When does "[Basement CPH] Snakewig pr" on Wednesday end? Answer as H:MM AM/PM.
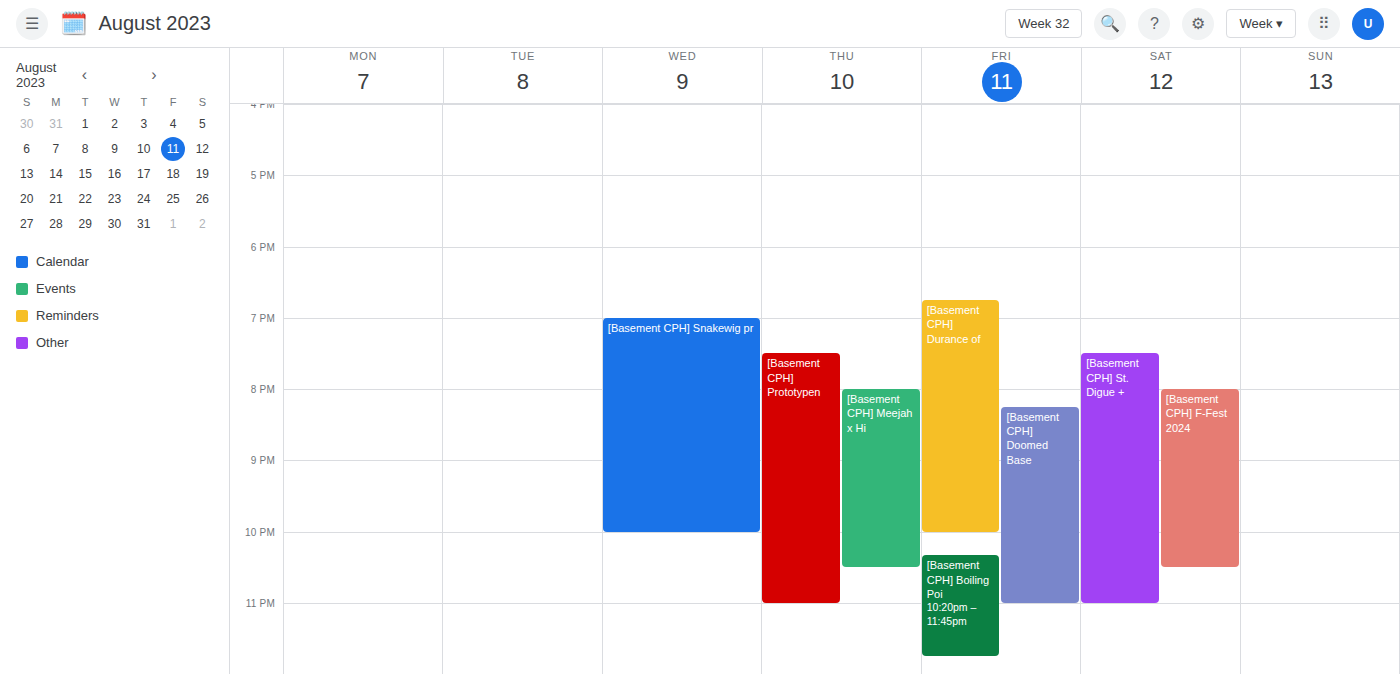
10:00 PM